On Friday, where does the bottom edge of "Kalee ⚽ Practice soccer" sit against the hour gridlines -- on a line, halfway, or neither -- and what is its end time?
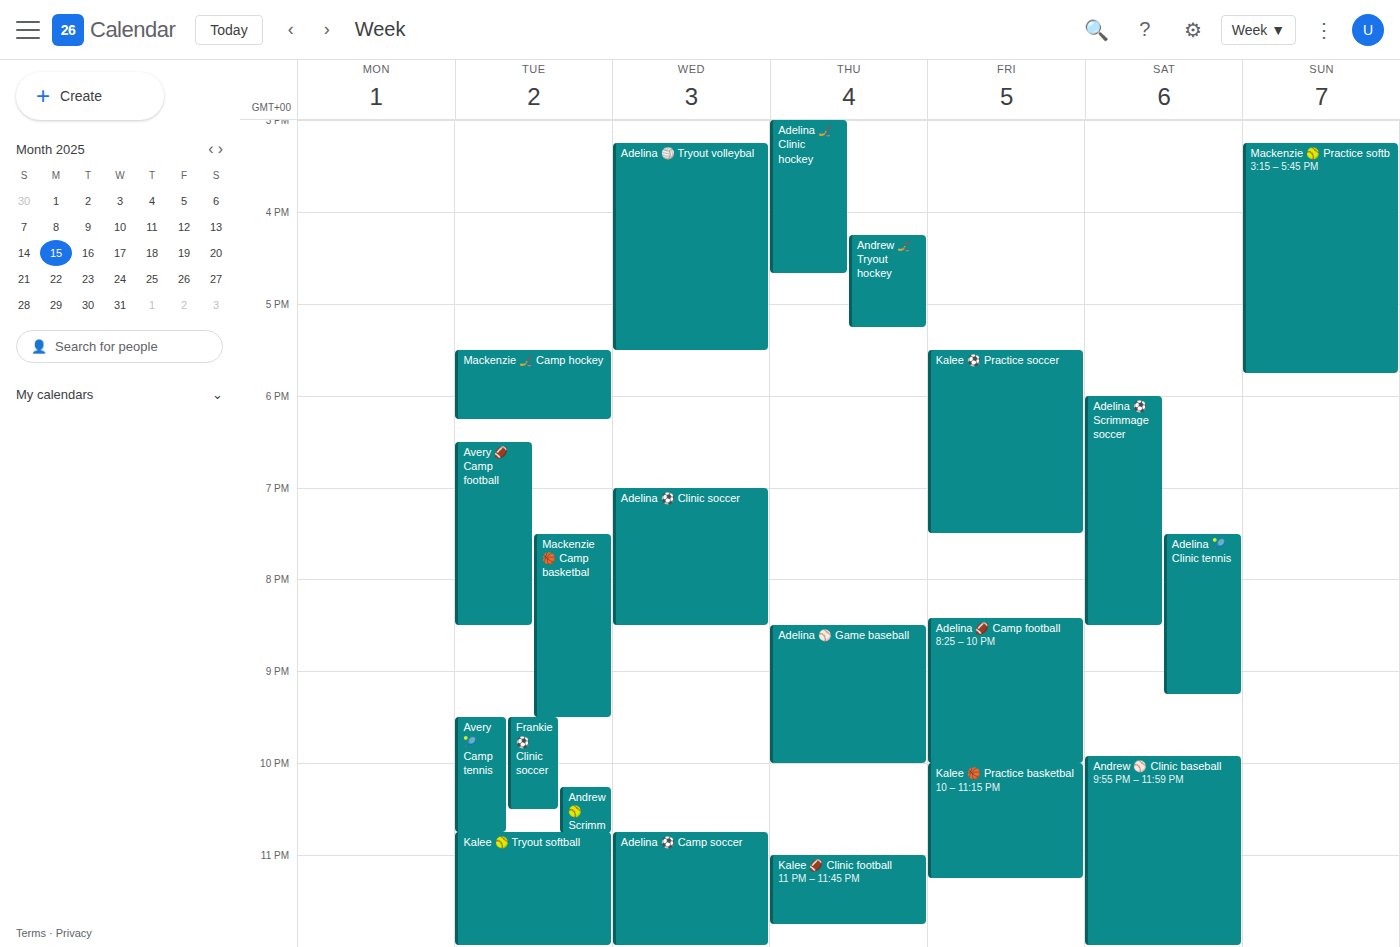
7:30 PM -- halfway between the 7 PM and 8 PM lines.